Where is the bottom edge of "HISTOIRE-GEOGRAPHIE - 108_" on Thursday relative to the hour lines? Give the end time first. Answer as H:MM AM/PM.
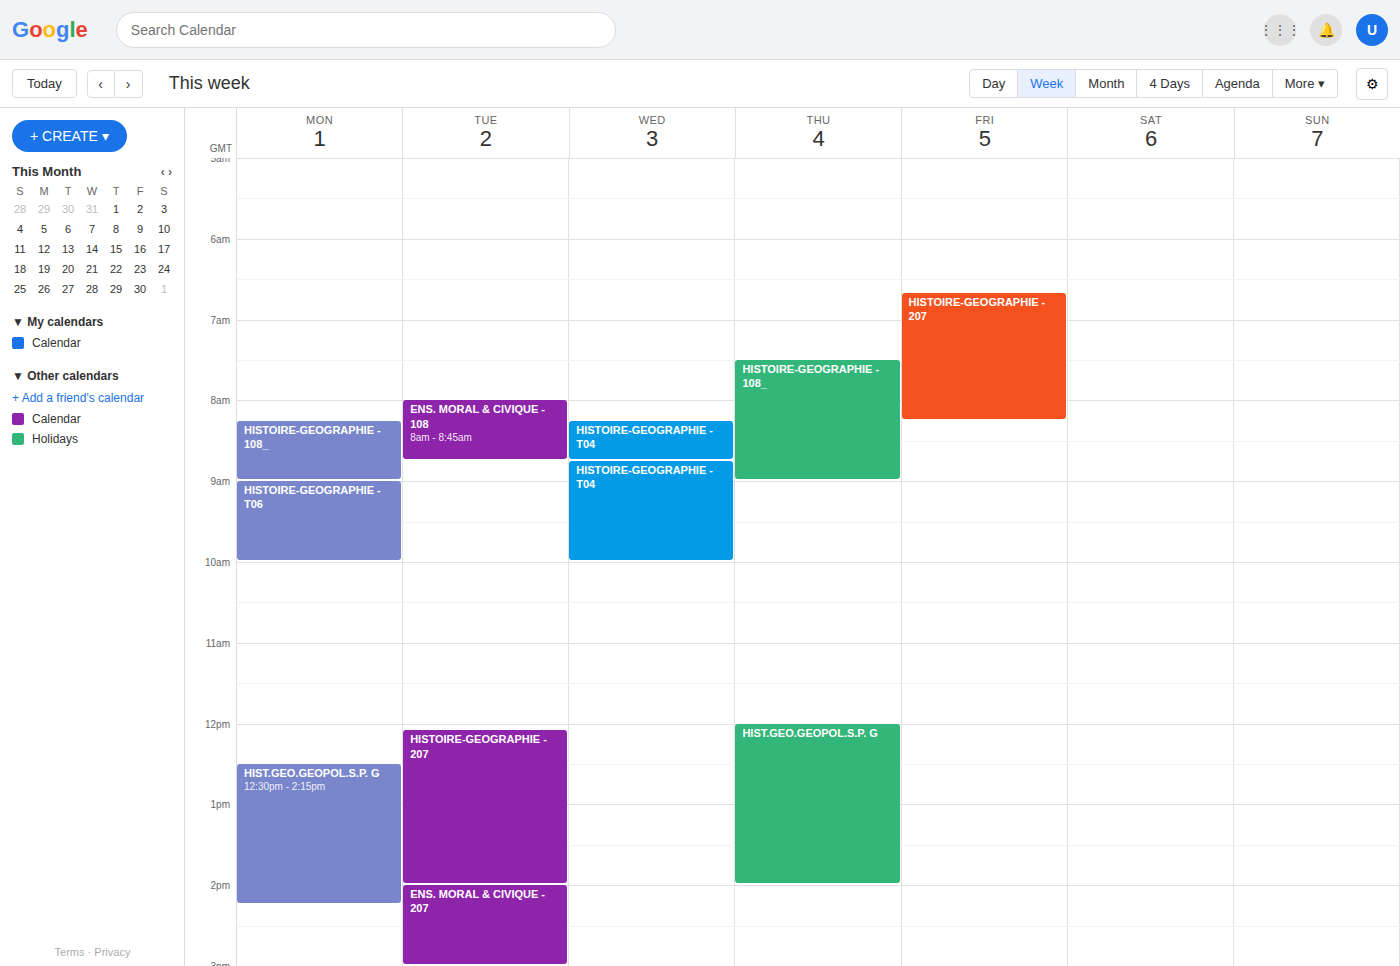
9:00 AM -- exactly on the 9 AM line.